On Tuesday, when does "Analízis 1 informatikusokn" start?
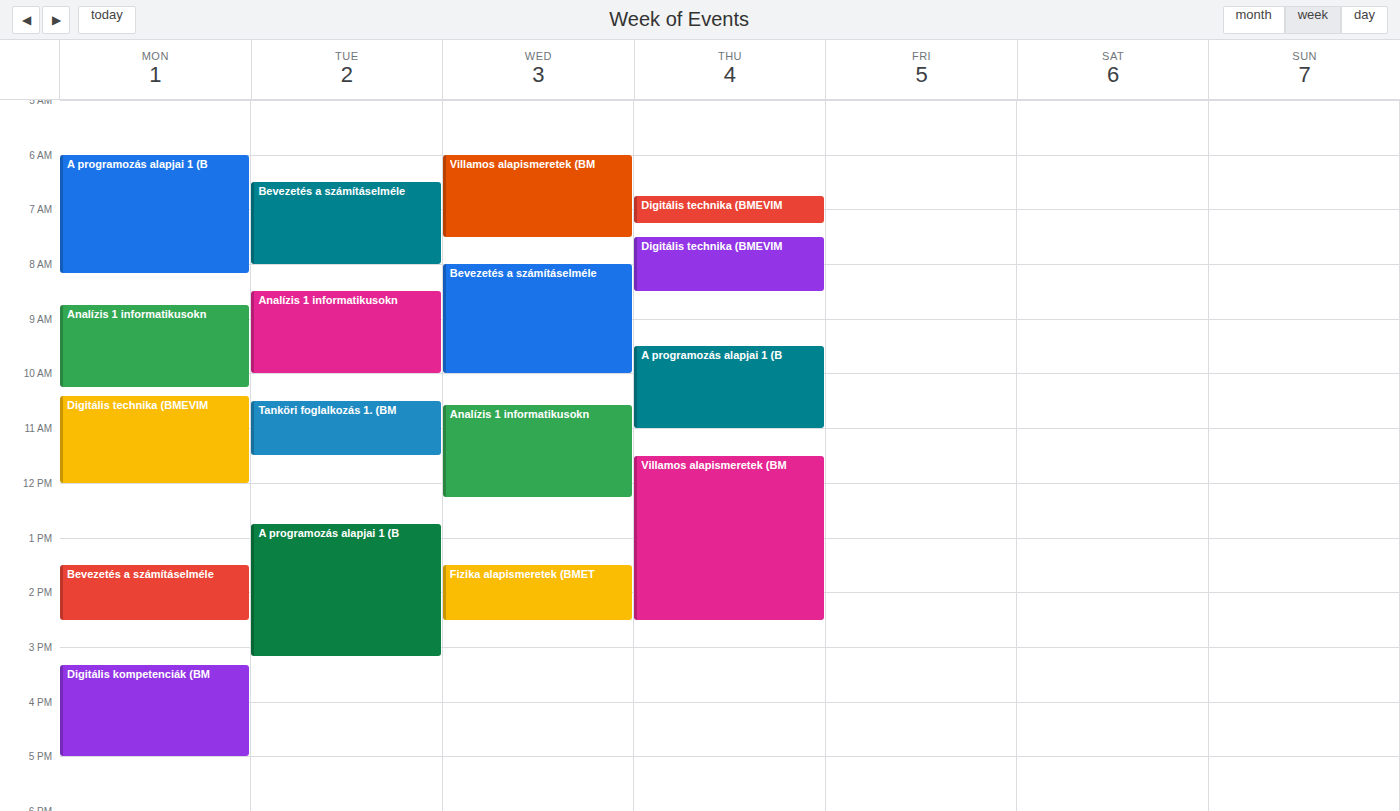
8:30 AM